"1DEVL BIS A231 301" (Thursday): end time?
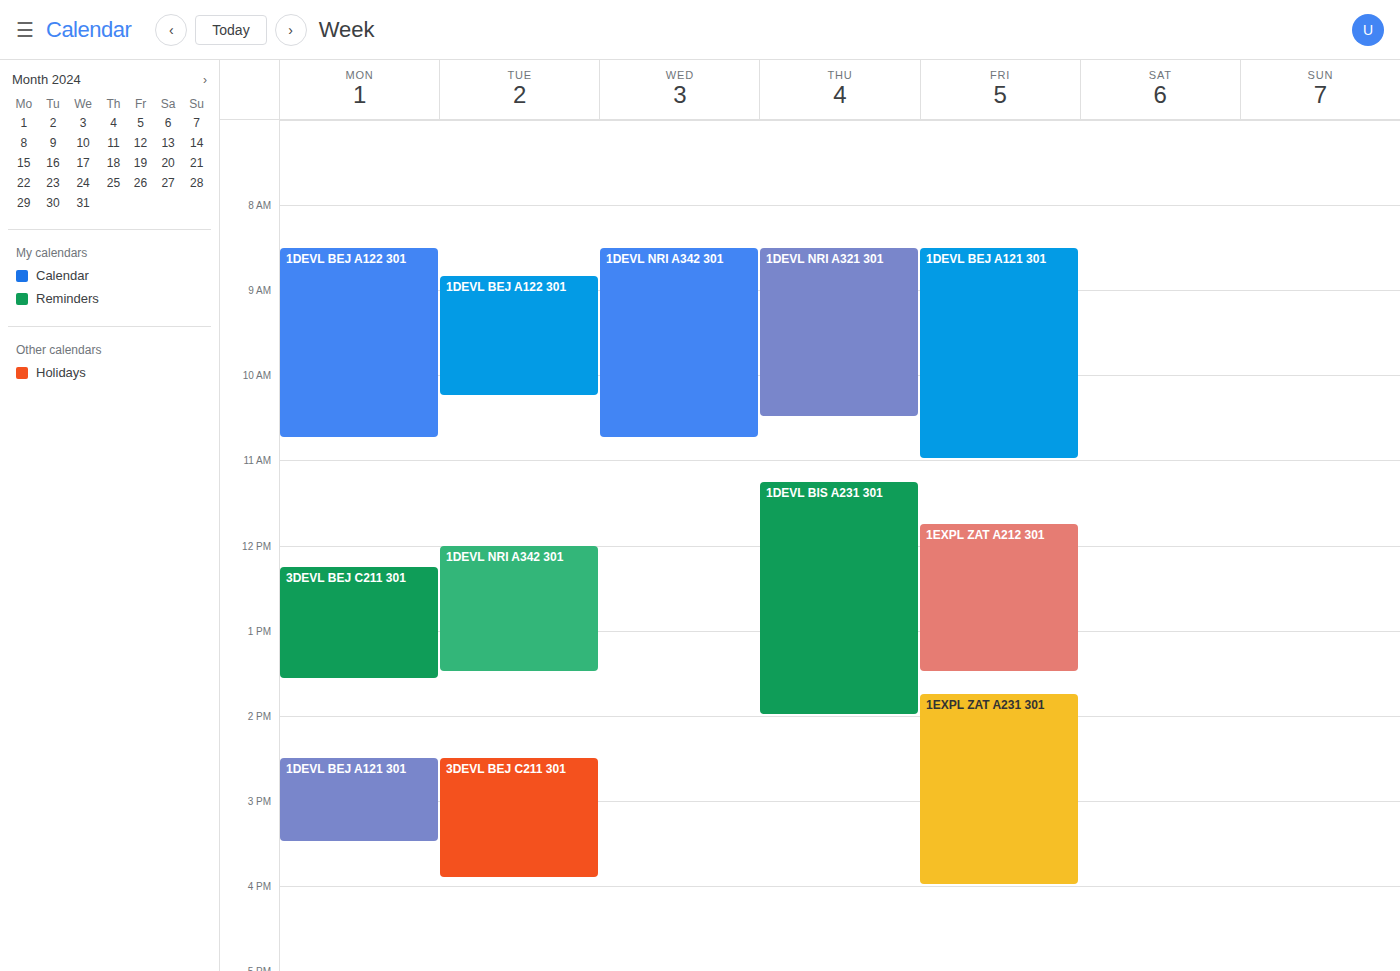
2:00 PM